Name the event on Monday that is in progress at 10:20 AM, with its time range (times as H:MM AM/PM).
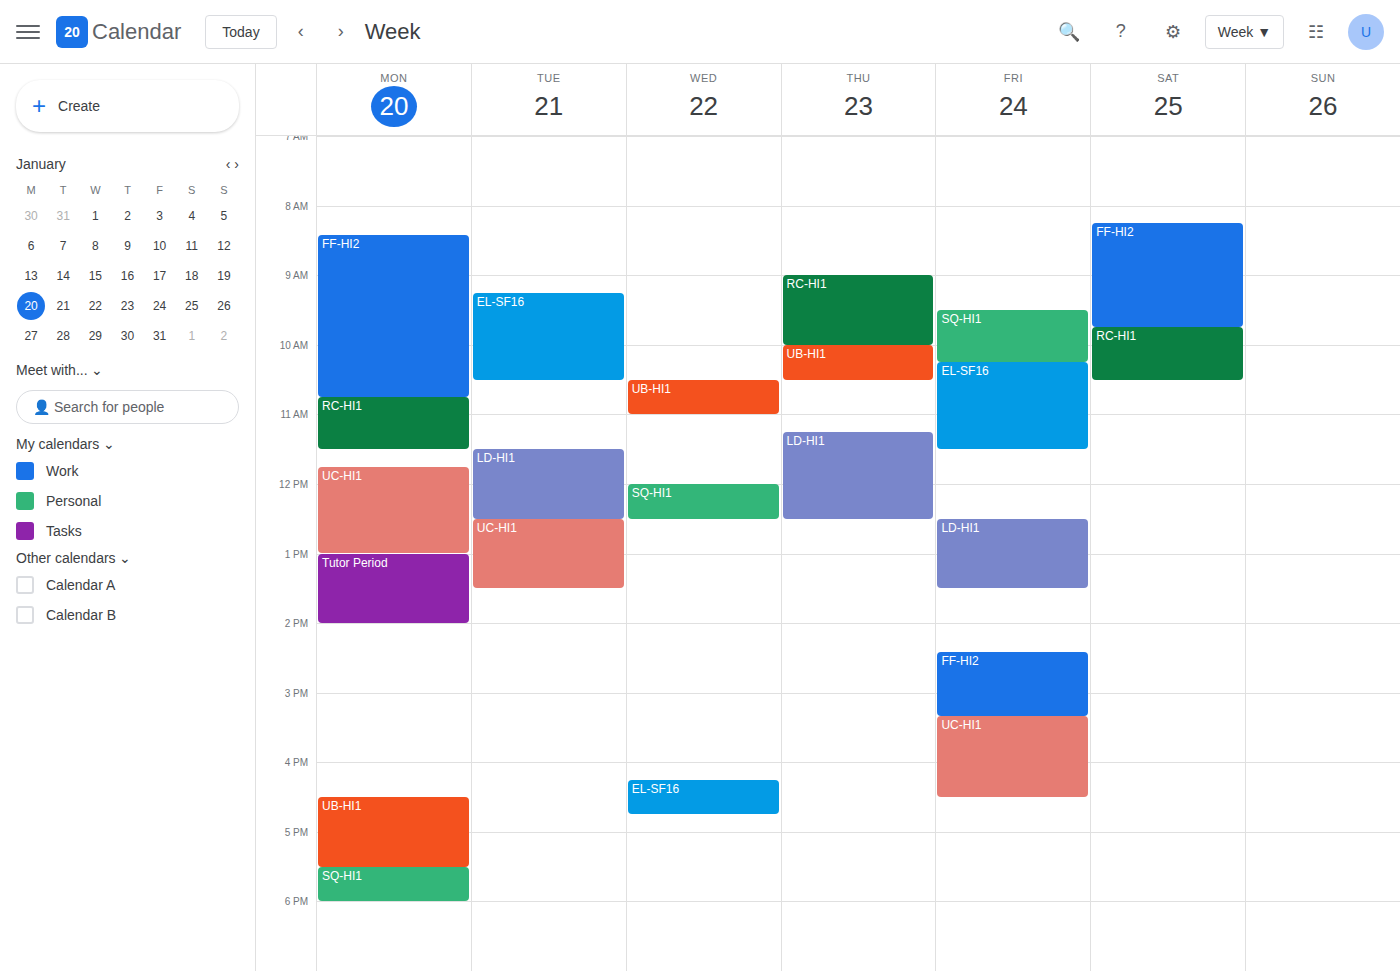
"FF-HI2", 8:25 AM to 10:45 AM